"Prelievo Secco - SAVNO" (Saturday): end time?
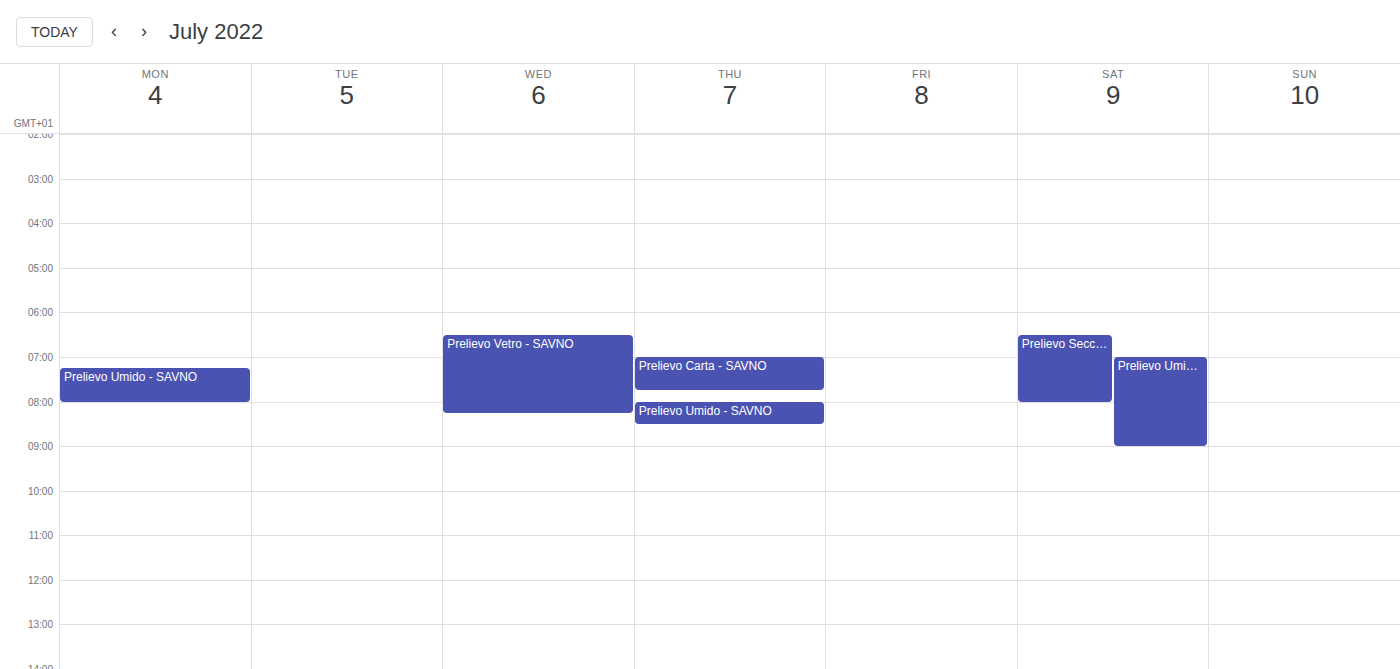
8:00 AM